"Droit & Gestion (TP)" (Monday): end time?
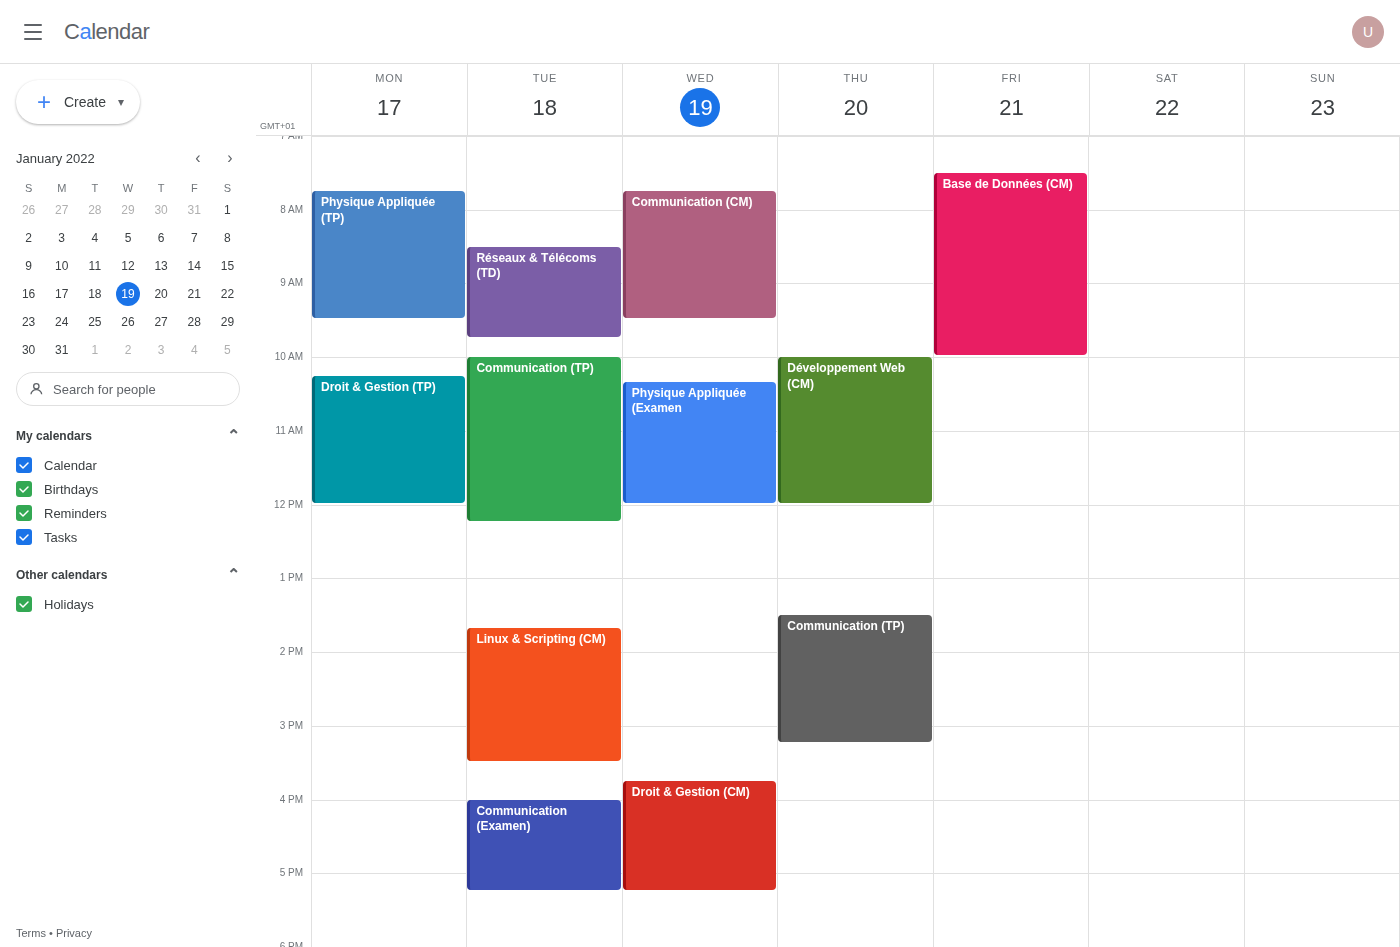
12:00 PM